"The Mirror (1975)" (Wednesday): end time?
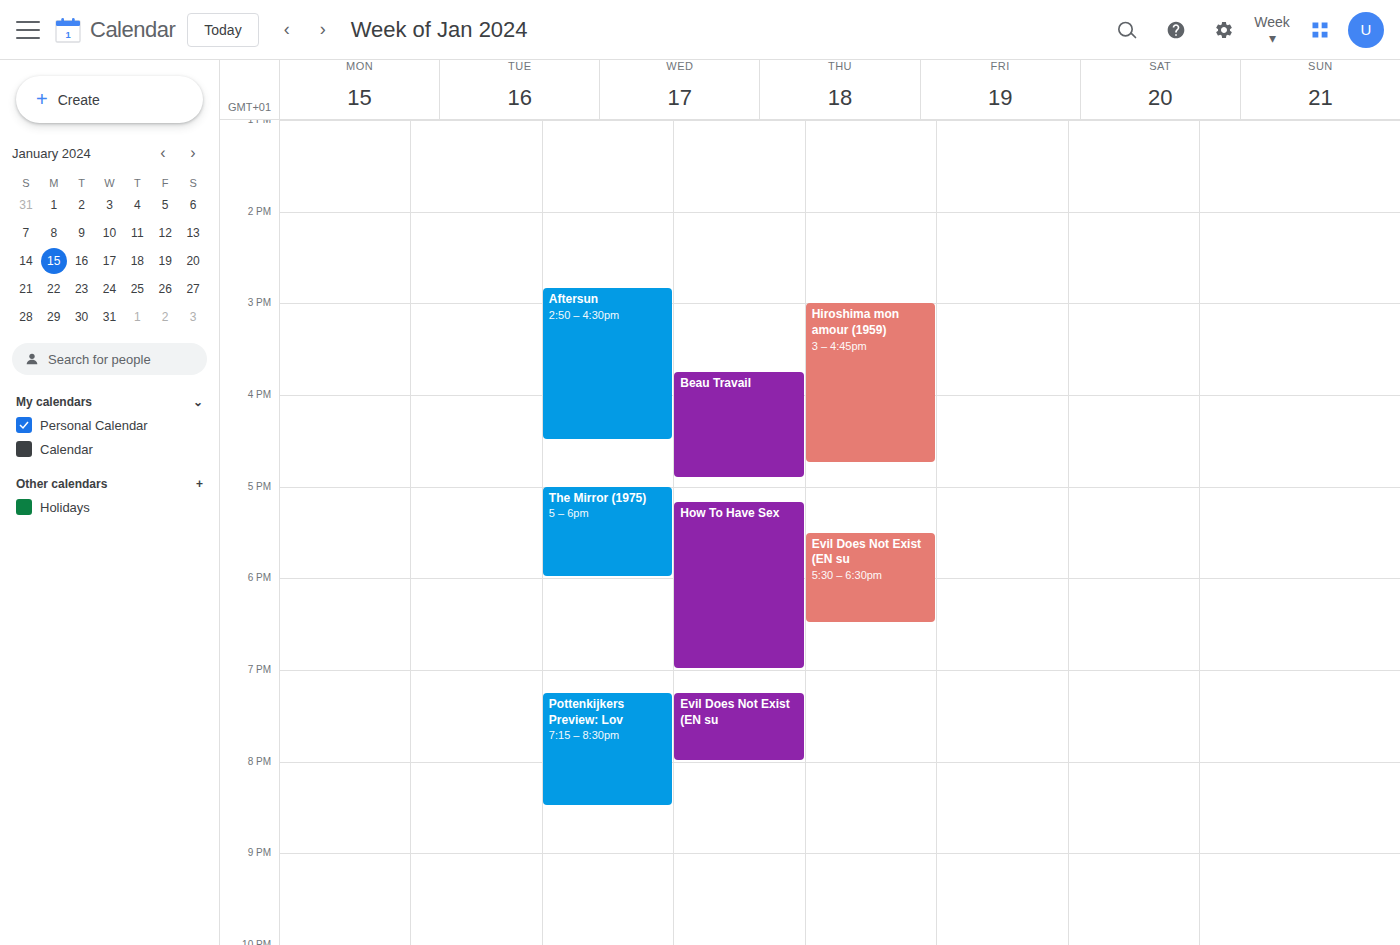
6:00 PM